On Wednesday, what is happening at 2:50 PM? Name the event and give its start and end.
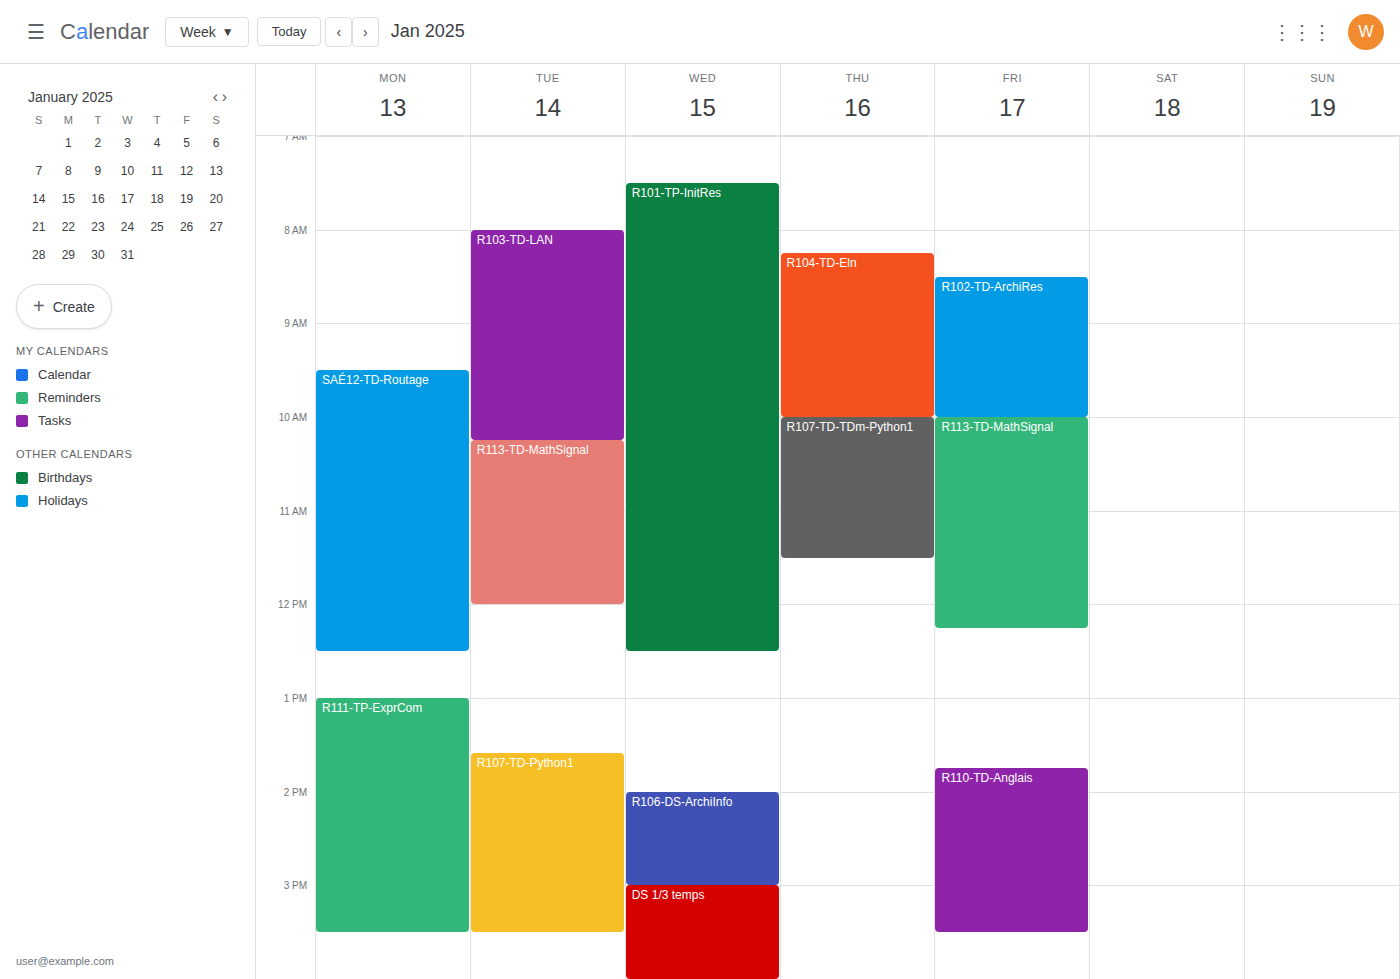
"R106-DS-ArchiInfo", 2:00 PM to 3:00 PM